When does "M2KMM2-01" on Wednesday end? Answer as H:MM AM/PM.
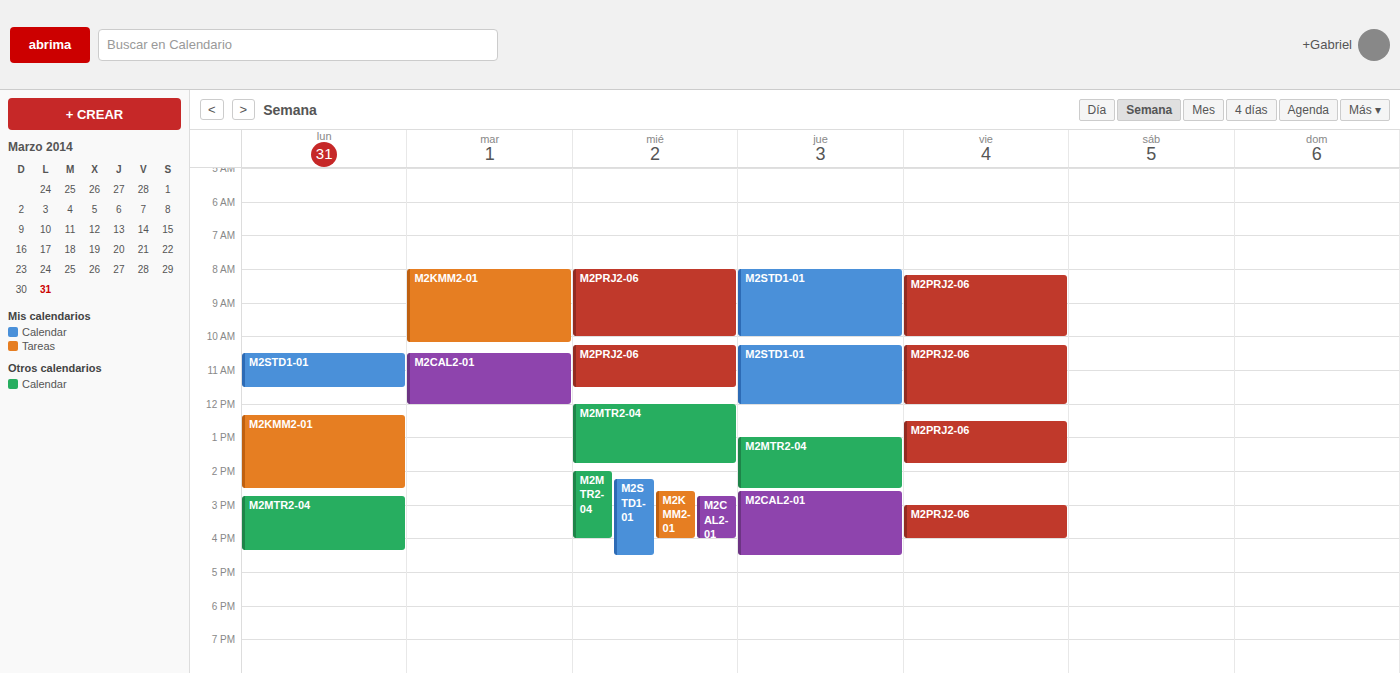
4:00 PM